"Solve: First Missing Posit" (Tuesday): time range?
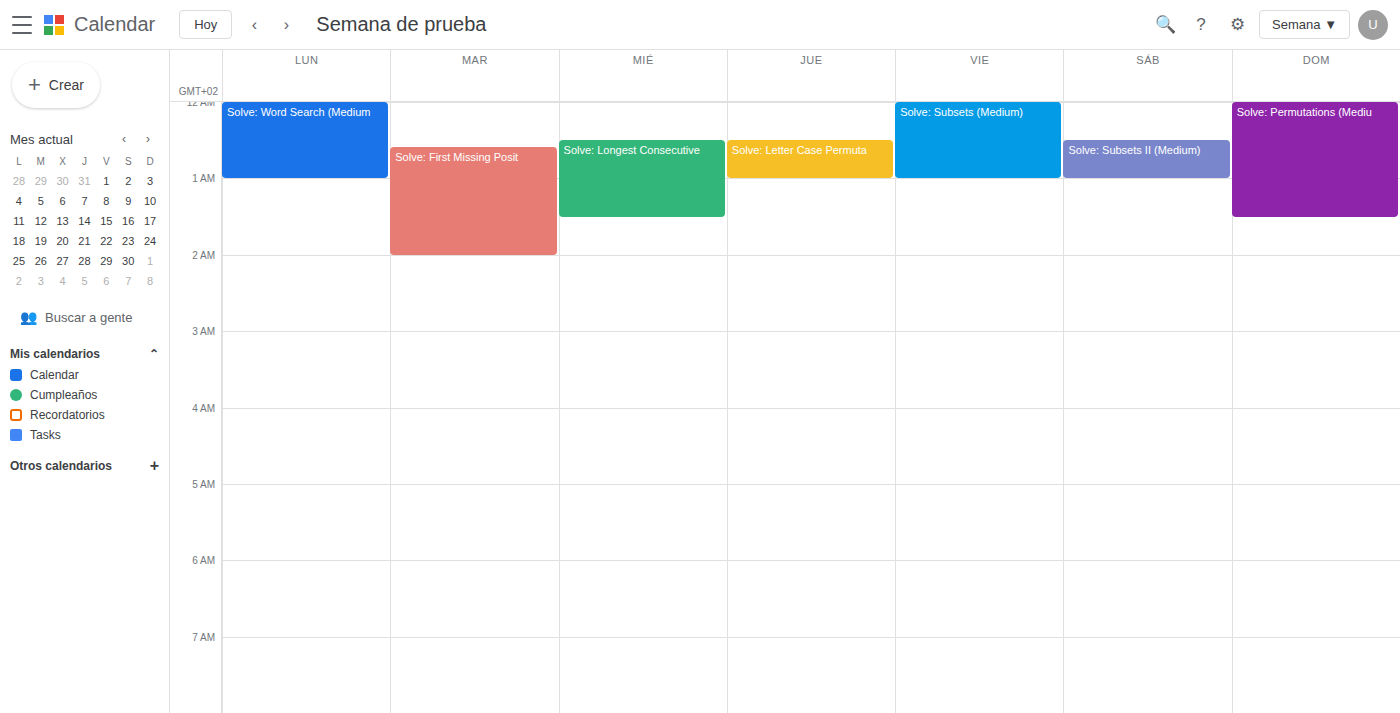
12:35 AM to 2:00 AM